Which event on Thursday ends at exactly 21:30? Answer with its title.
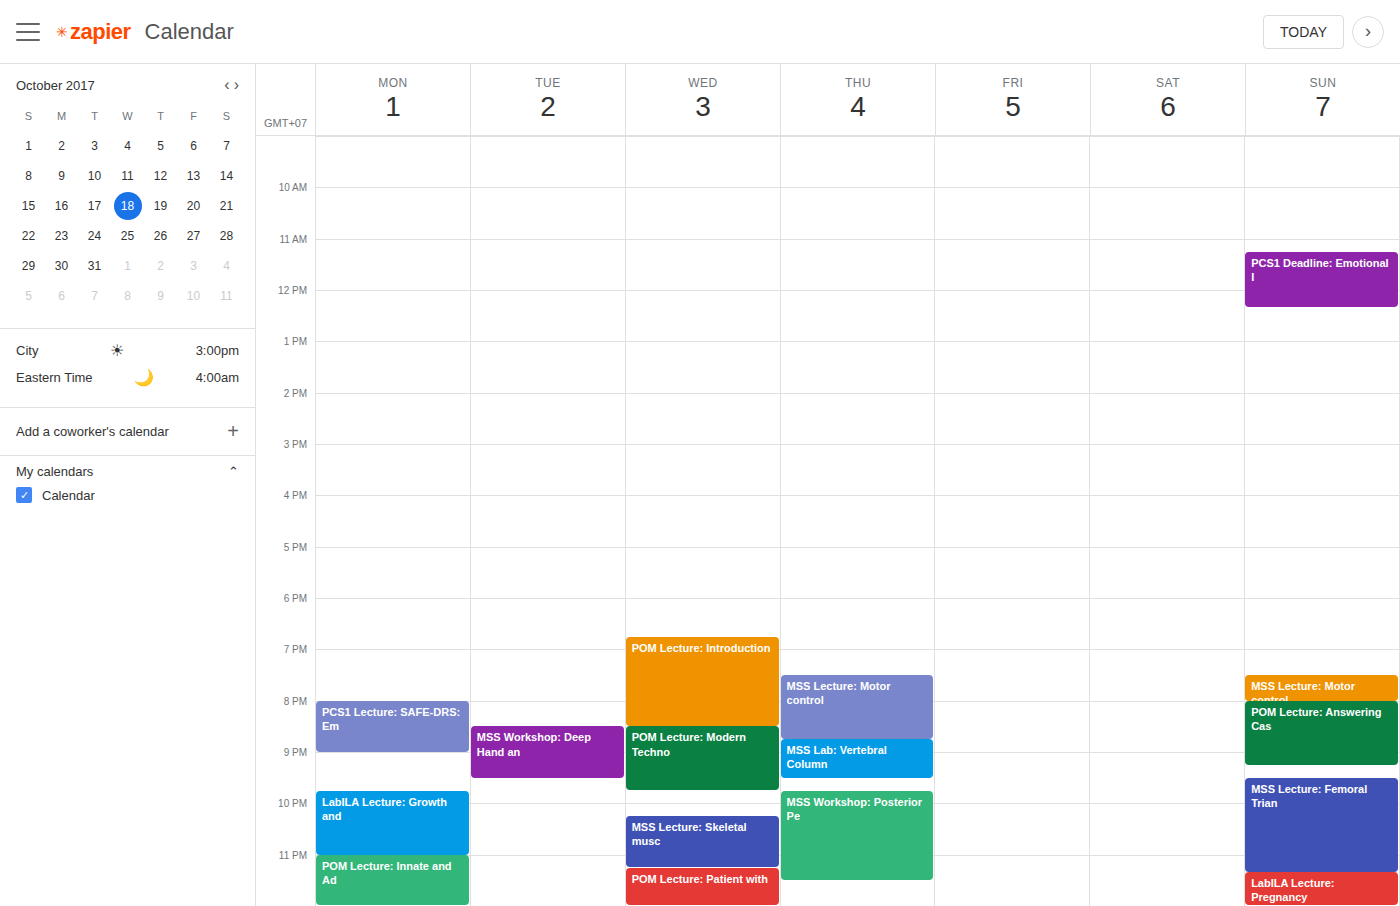
"MSS Lab: Vertebral Column"